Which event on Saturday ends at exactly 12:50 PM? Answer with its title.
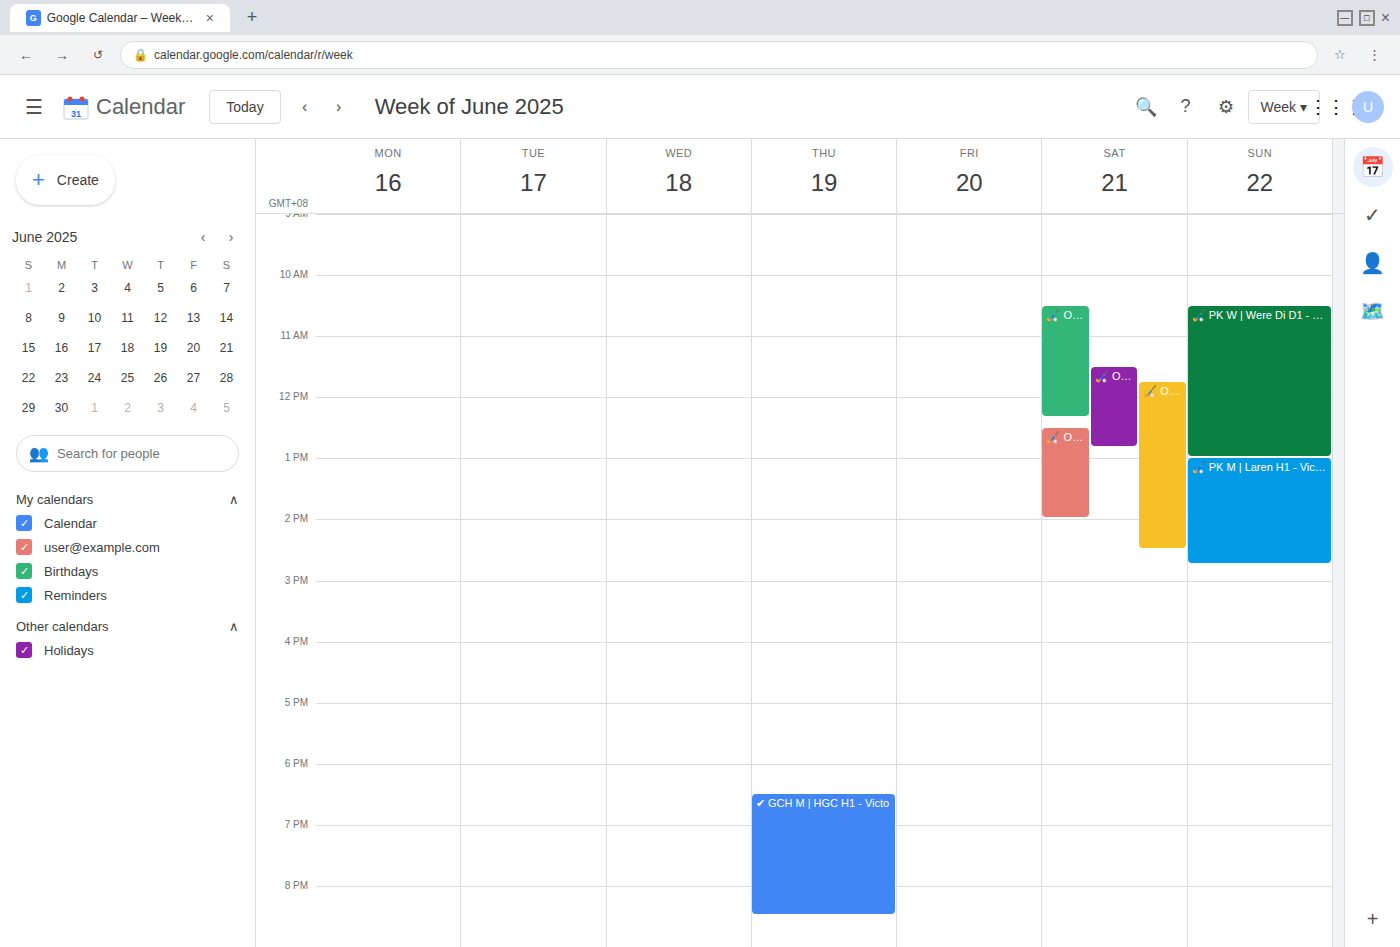
"🏑 O16 W | Victoria MO16-1"